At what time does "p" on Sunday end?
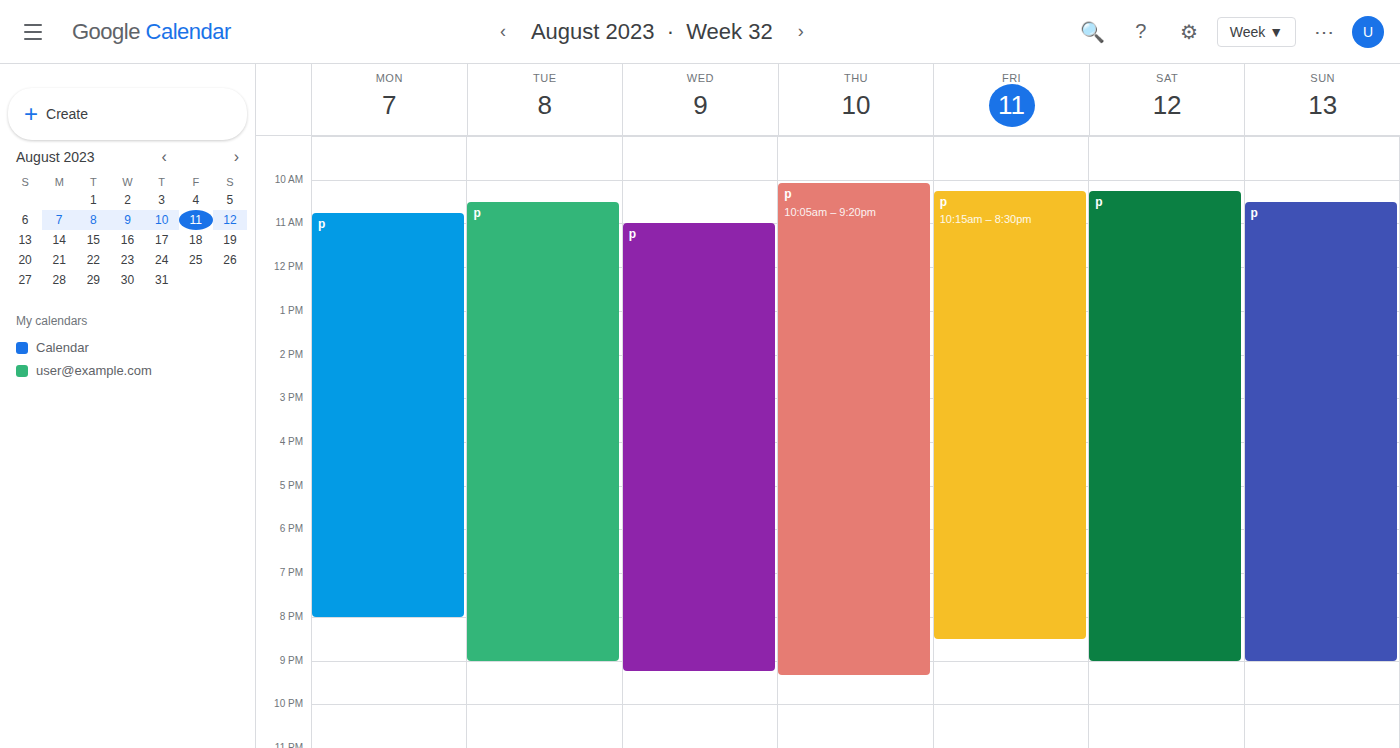
9:00 PM